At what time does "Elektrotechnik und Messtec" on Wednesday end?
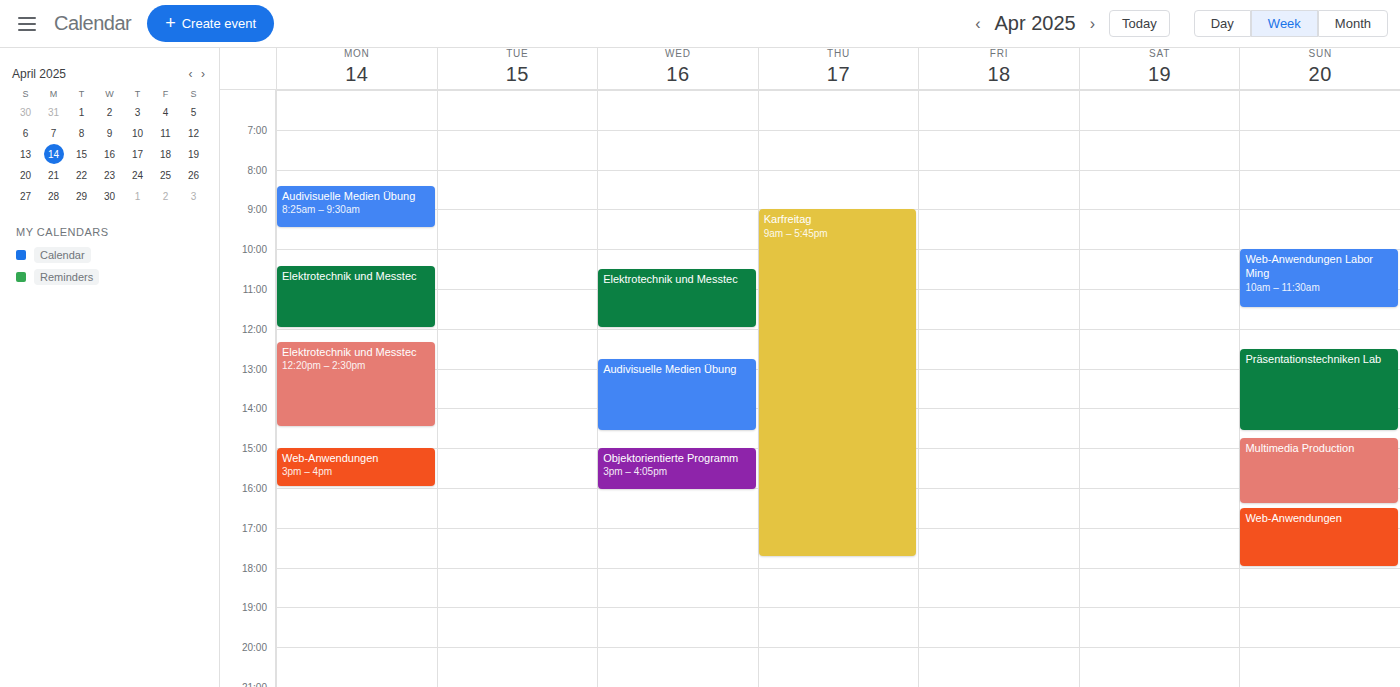
12:00 PM